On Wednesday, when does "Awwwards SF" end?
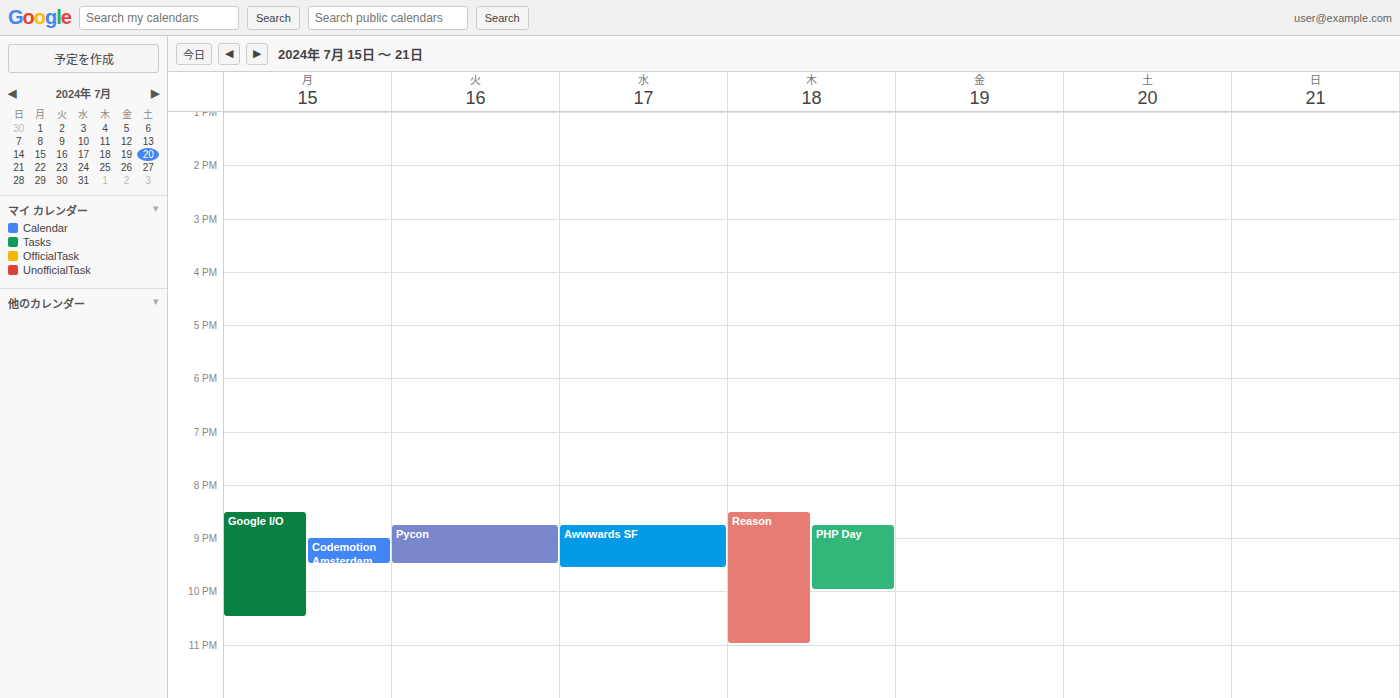
9:35 PM